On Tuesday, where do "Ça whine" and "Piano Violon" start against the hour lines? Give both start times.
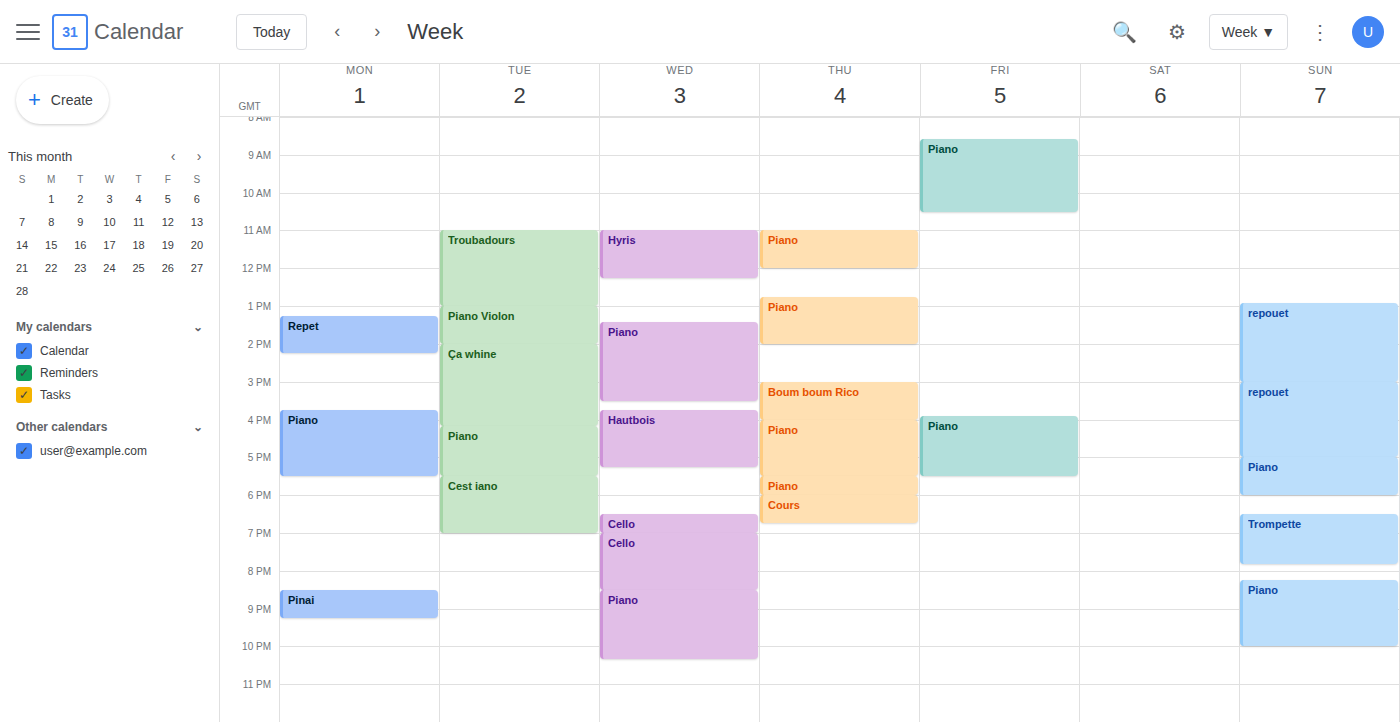
"Ça whine": 2:00 PM, exactly on the 2 PM line. "Piano Violon": 1:00 PM, exactly on the 1 PM line.